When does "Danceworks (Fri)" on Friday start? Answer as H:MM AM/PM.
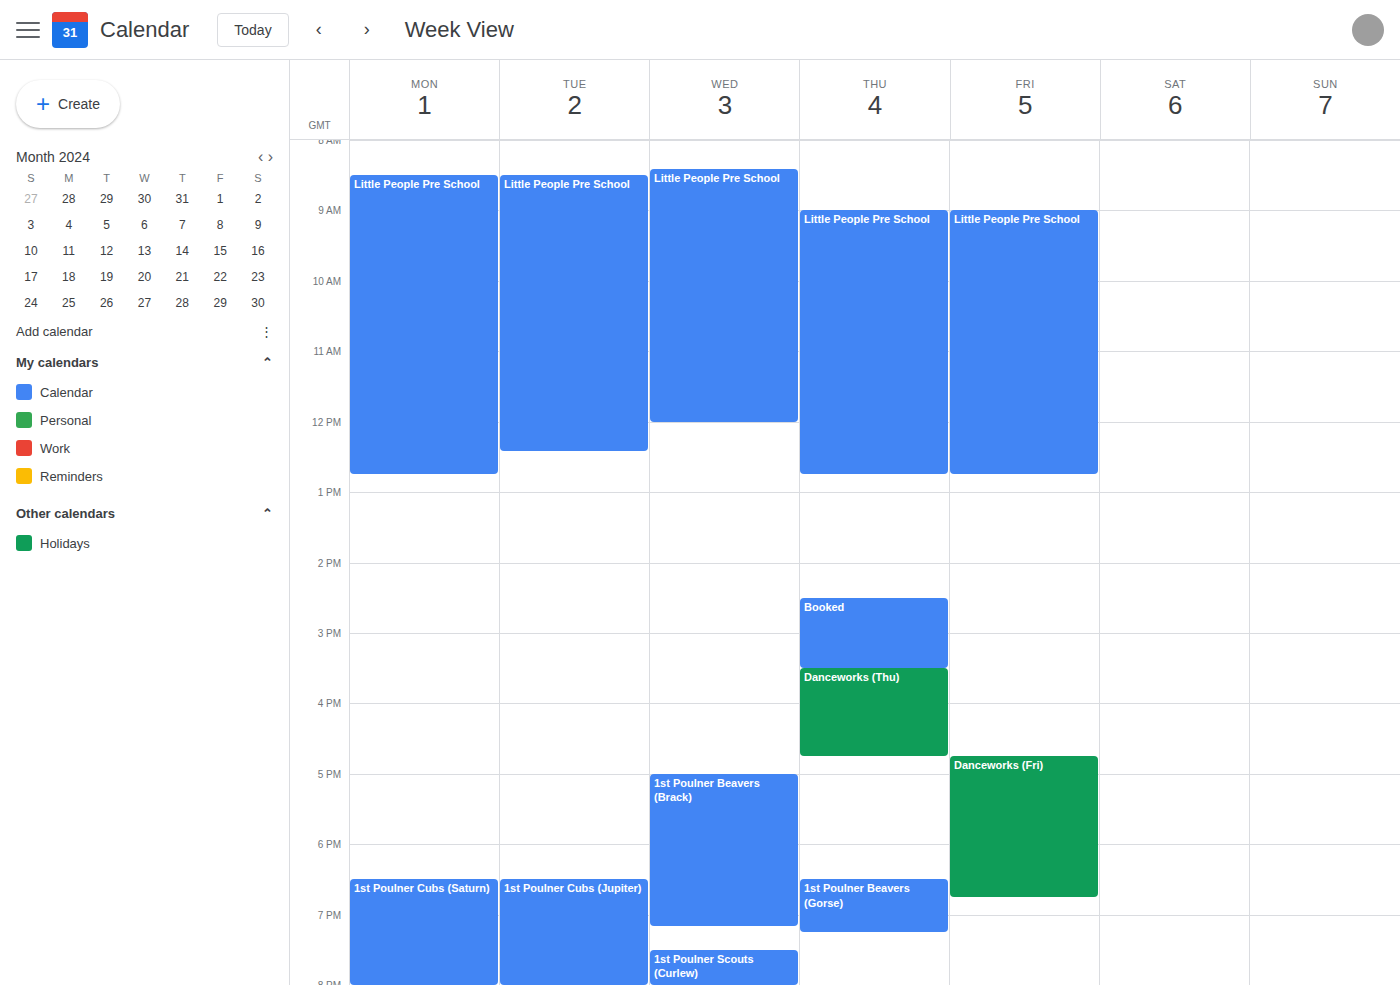
4:45 PM